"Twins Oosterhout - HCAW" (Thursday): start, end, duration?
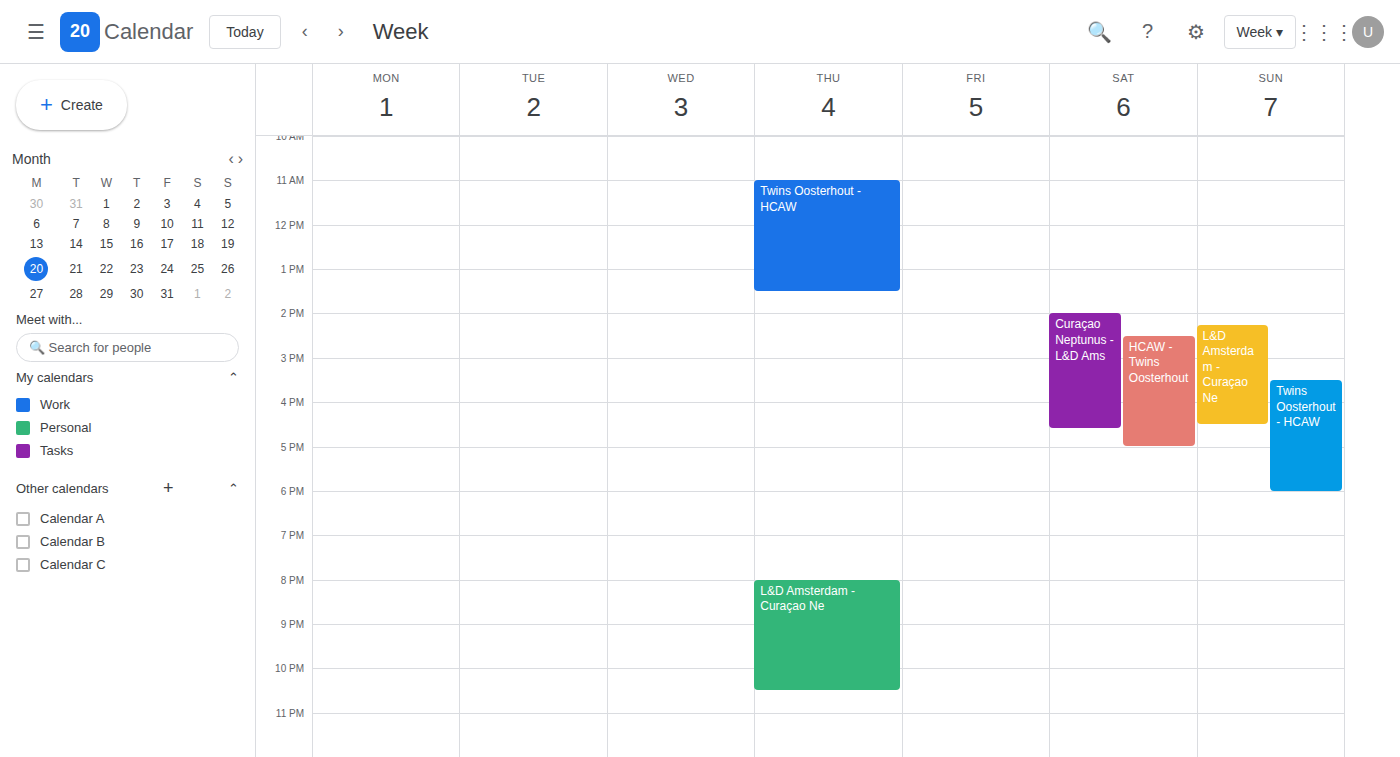
11:00 AM to 1:30 PM, 2 hours 30 minutes